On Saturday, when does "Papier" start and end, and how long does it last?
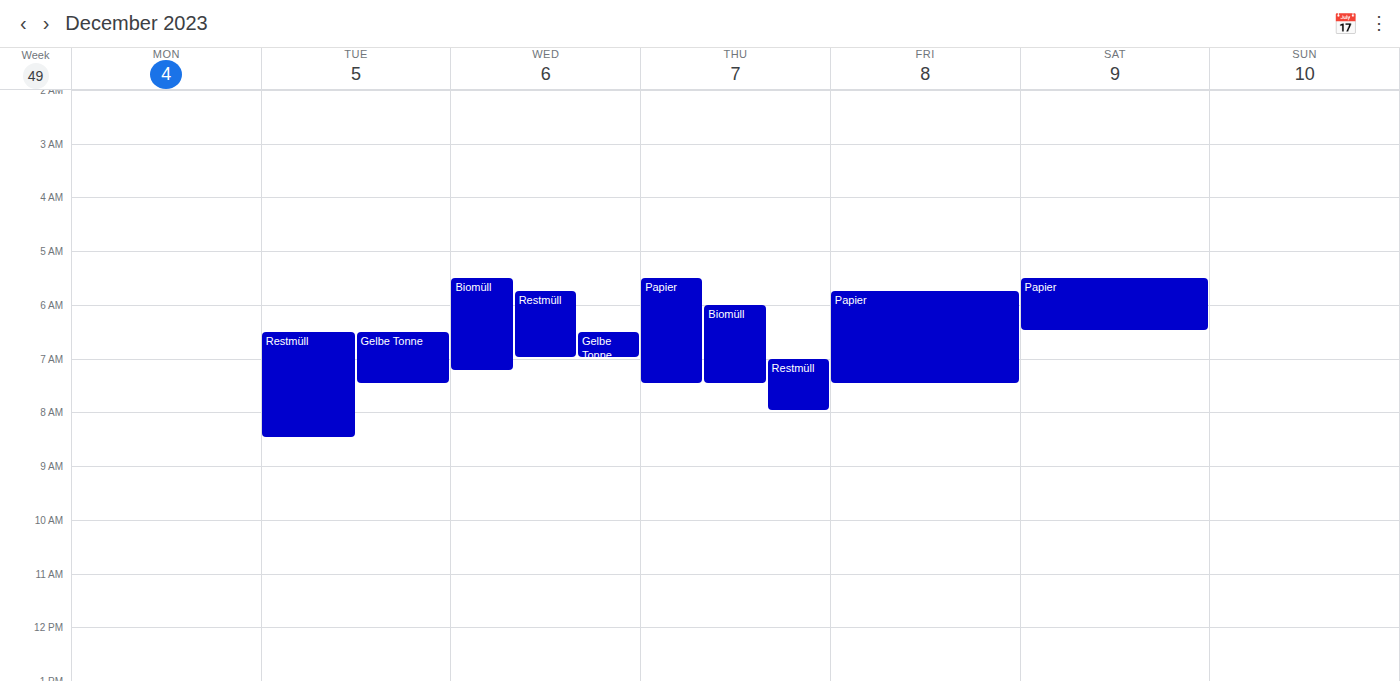
5:30 AM to 6:30 AM, 1 hour